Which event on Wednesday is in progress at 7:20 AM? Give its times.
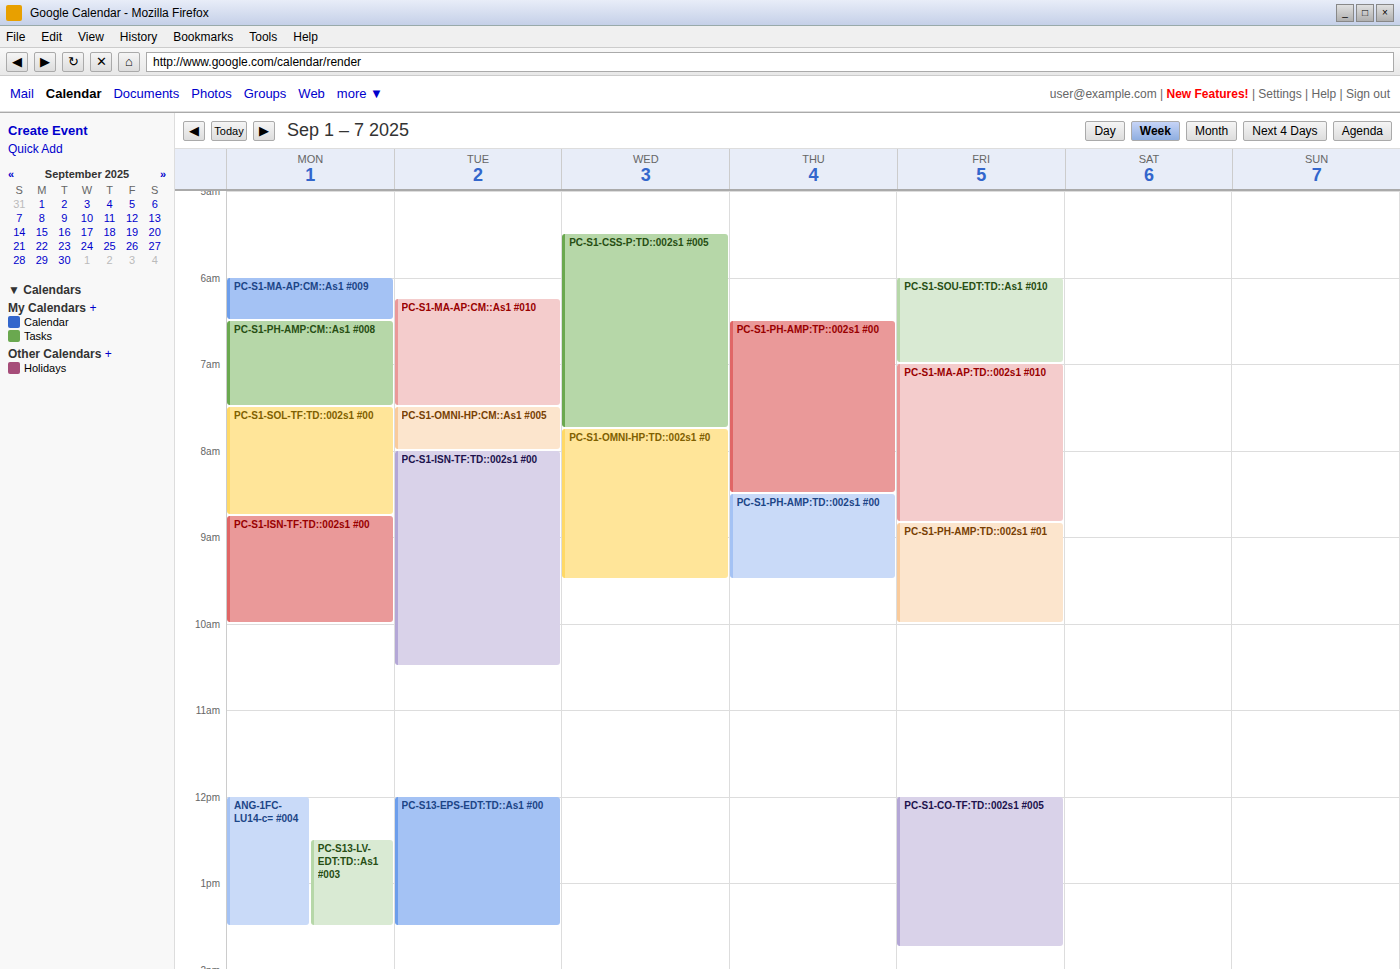
"PC-S1-CSS-P:TD::002s1 #005", 5:30 AM to 7:45 AM